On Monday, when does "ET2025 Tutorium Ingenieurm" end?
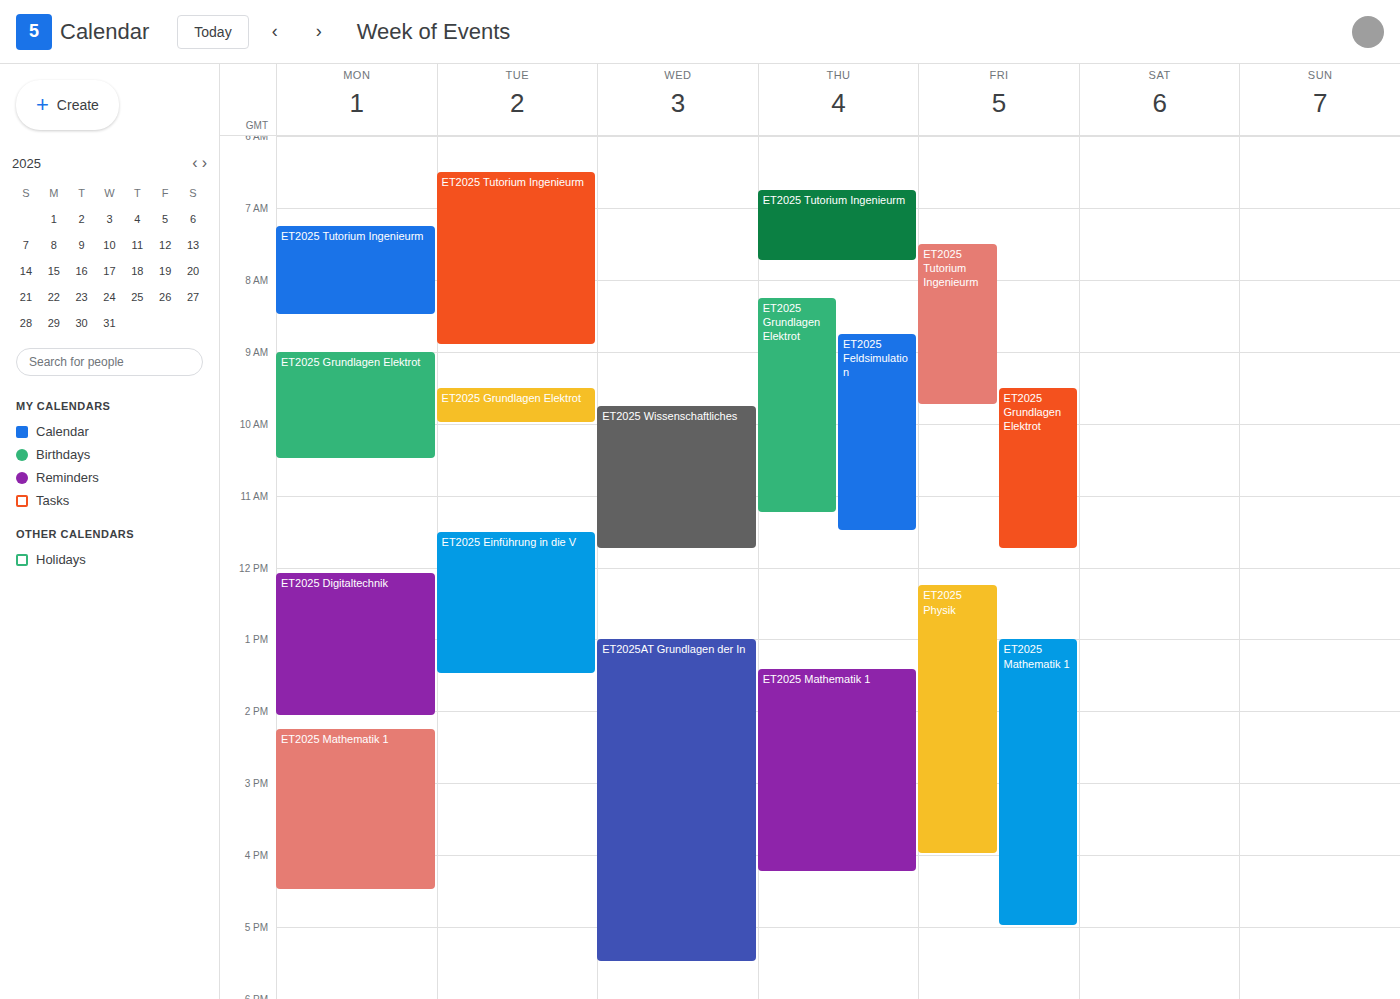
8:30 AM